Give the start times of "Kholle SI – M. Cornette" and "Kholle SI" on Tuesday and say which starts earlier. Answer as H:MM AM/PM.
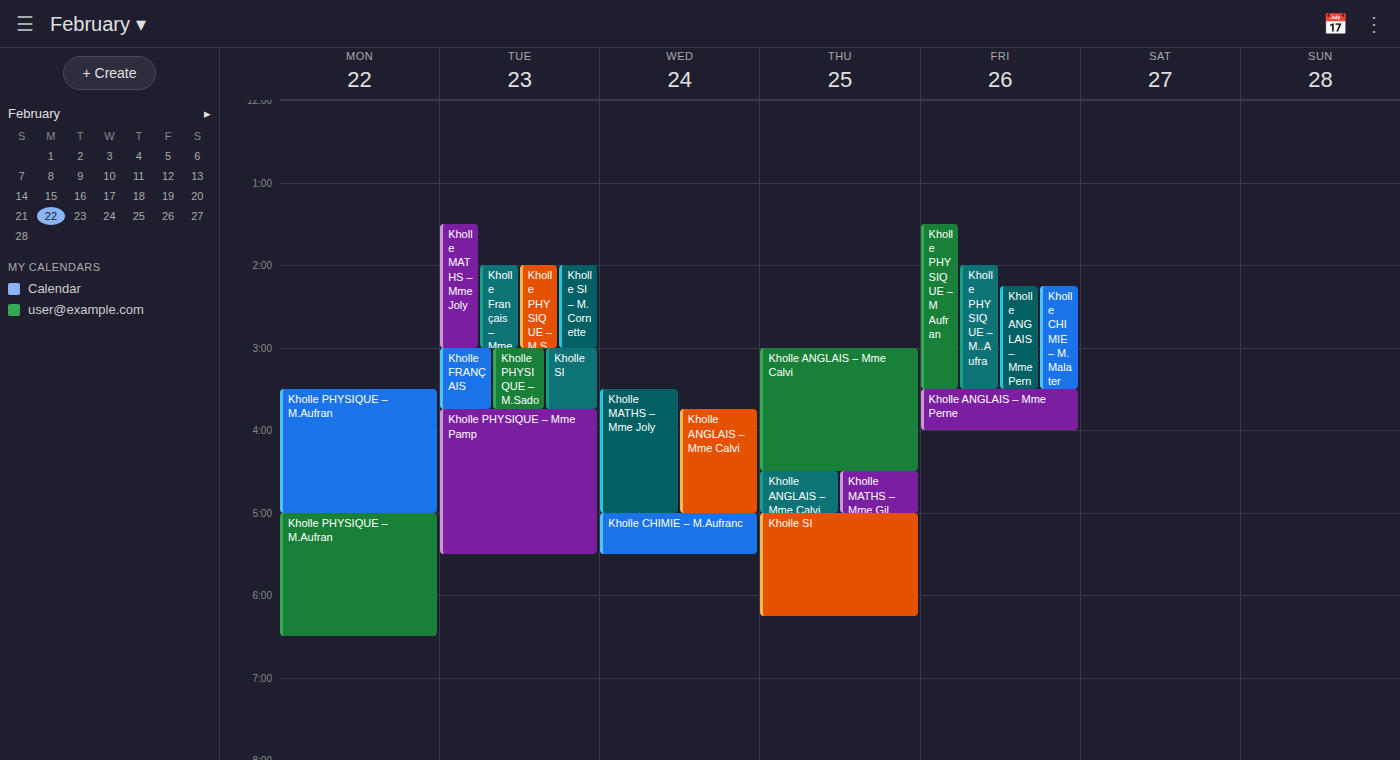
"Kholle SI – M. Cornette" 2:00 PM; "Kholle SI" 3:00 PM.